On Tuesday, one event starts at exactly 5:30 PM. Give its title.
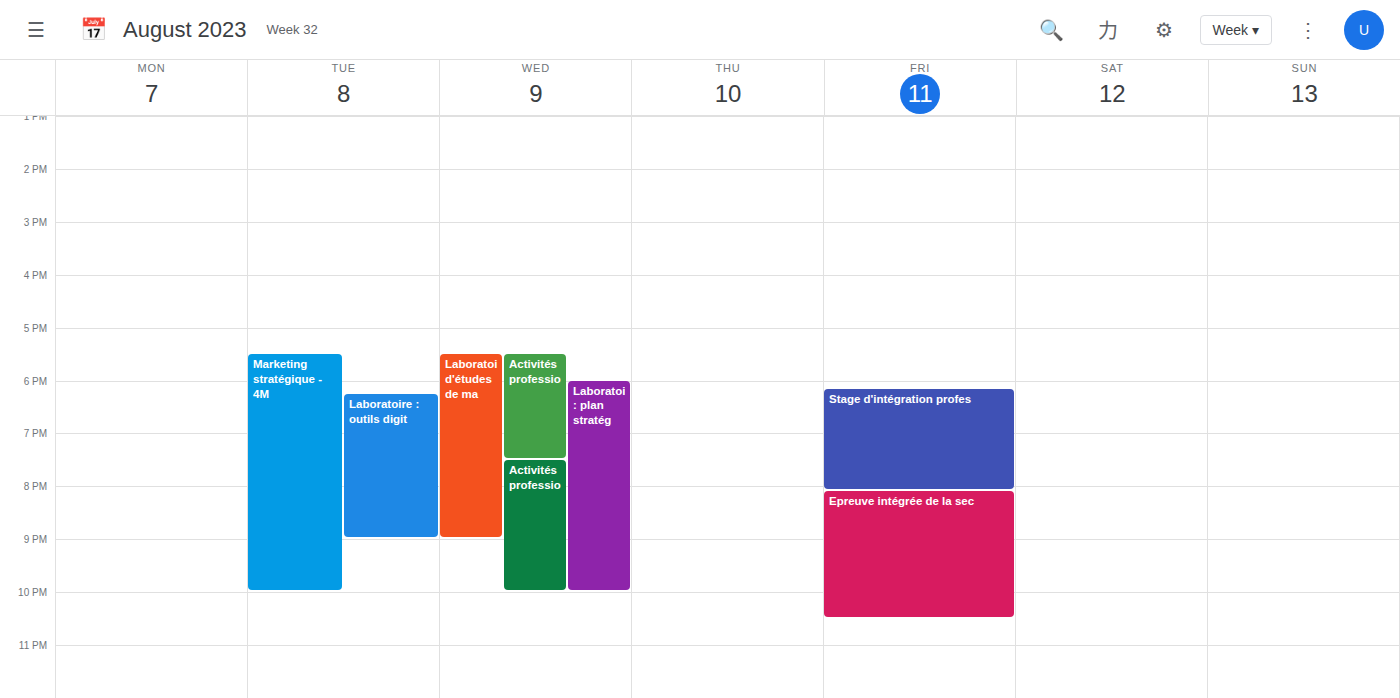
"Marketing stratégique - 4M"